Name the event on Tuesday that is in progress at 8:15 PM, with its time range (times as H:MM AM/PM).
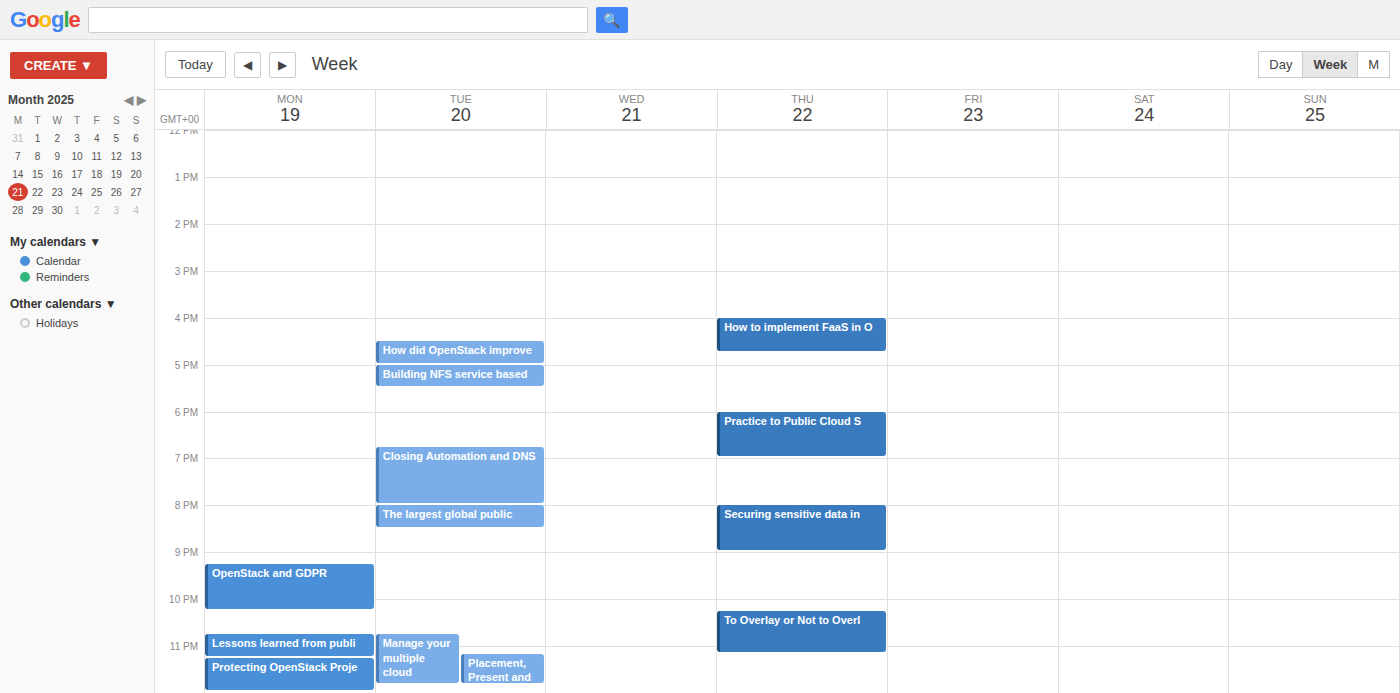
"The largest global public", 8:00 PM to 8:30 PM